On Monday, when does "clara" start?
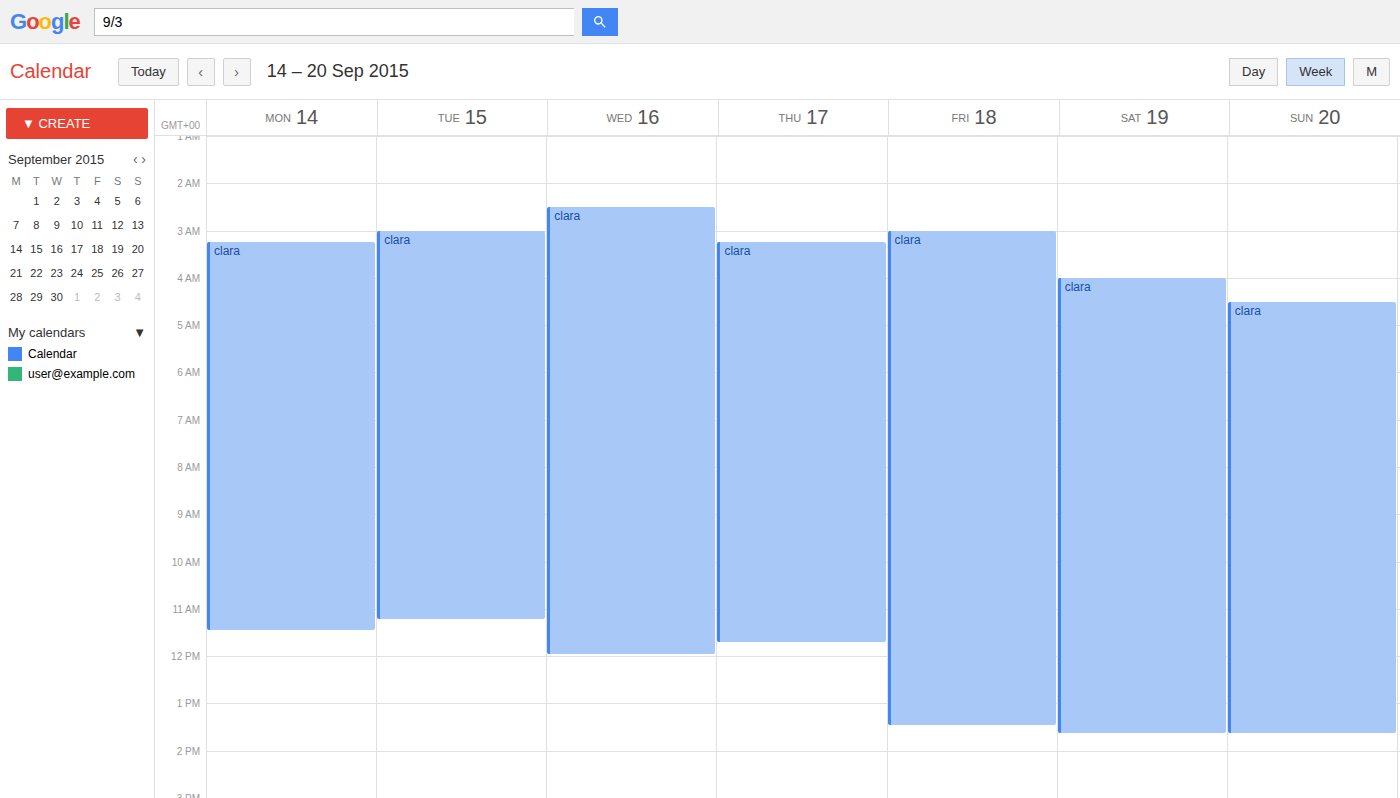
3:15 AM